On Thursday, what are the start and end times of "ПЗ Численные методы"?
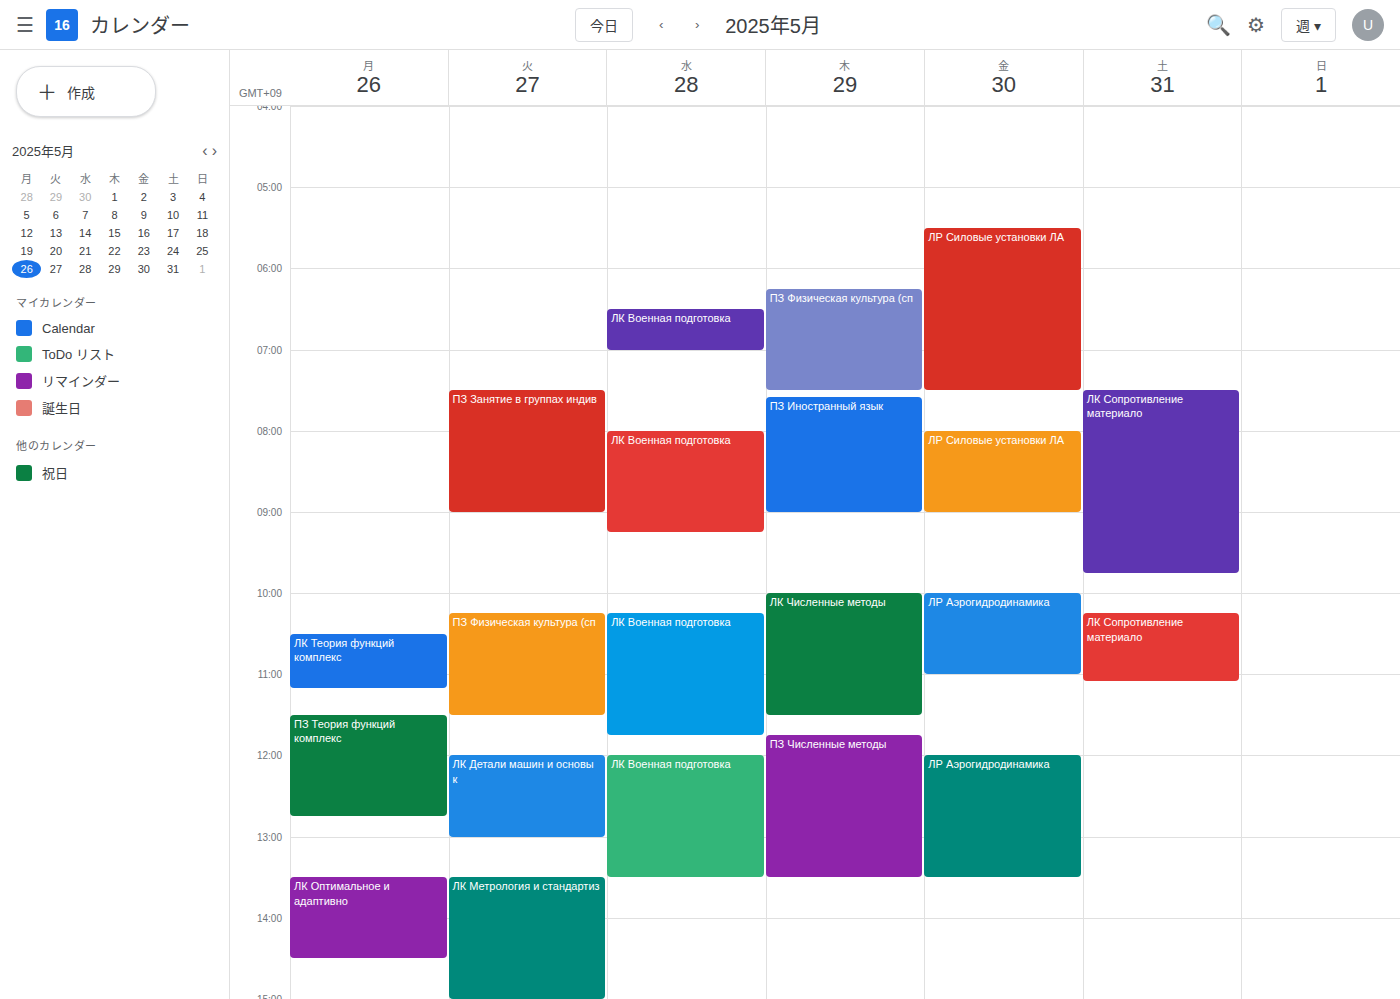
11:45 AM to 1:30 PM